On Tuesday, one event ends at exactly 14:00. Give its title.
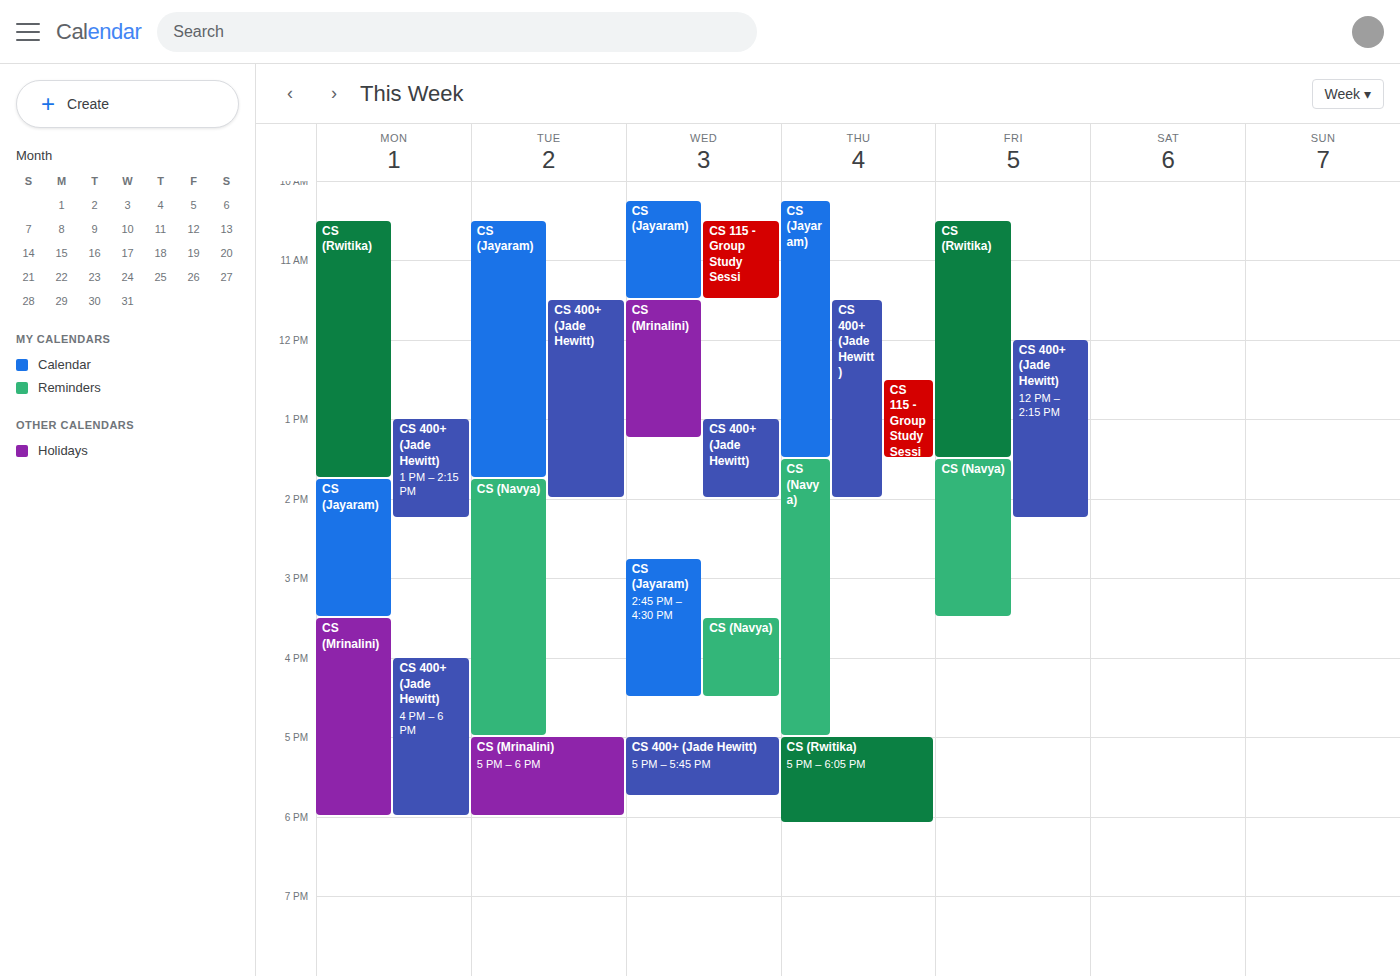
"CS 400+ (Jade Hewitt)"